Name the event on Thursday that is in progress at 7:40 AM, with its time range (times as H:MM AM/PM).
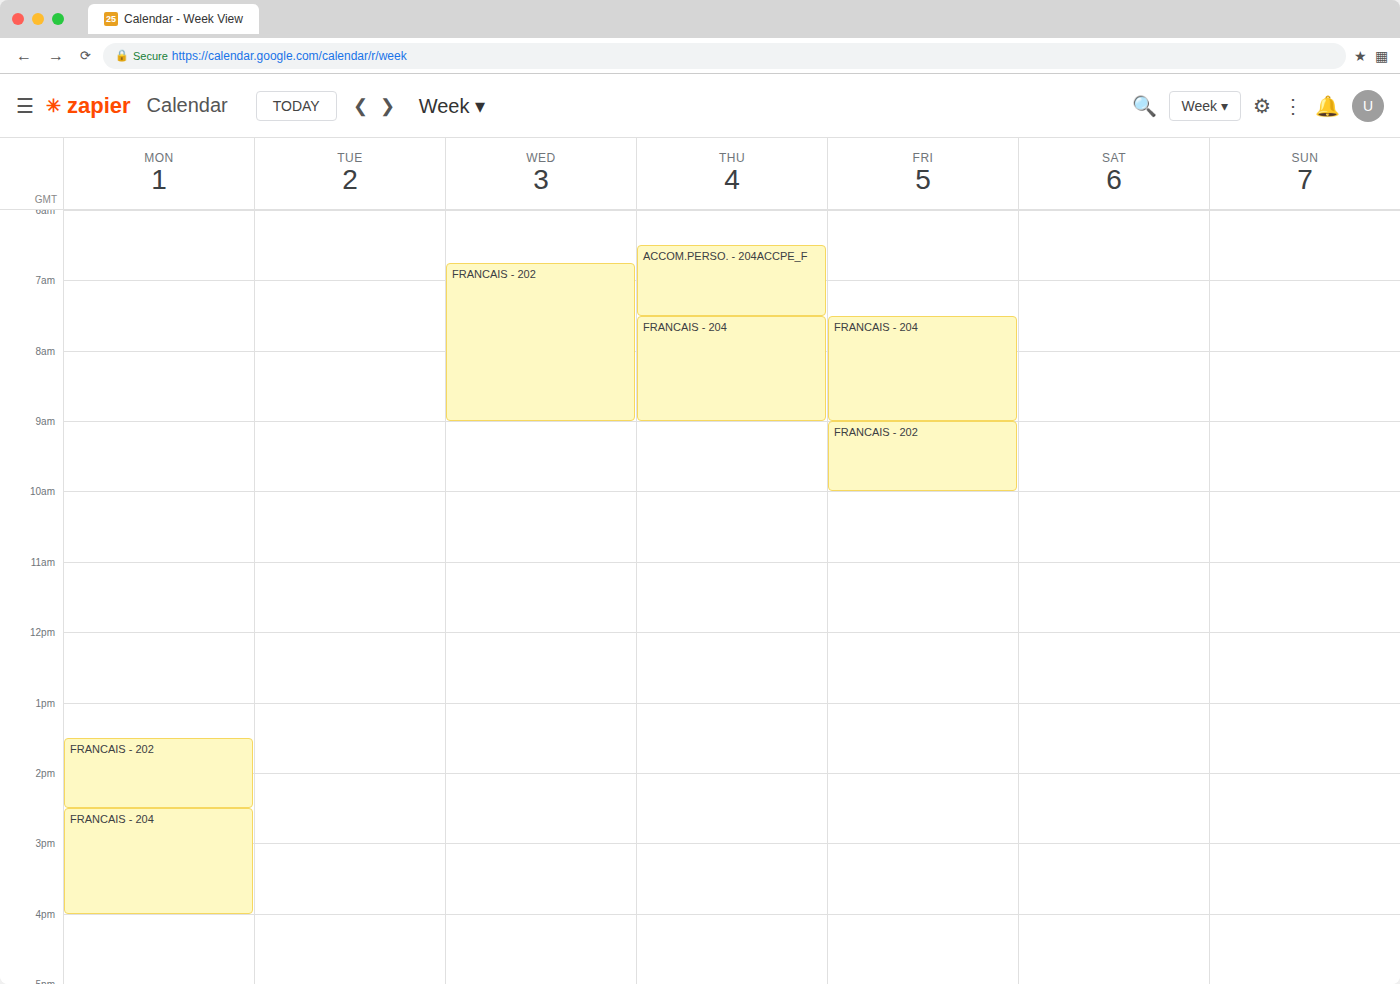
"FRANCAIS - 204", 7:30 AM to 9:00 AM